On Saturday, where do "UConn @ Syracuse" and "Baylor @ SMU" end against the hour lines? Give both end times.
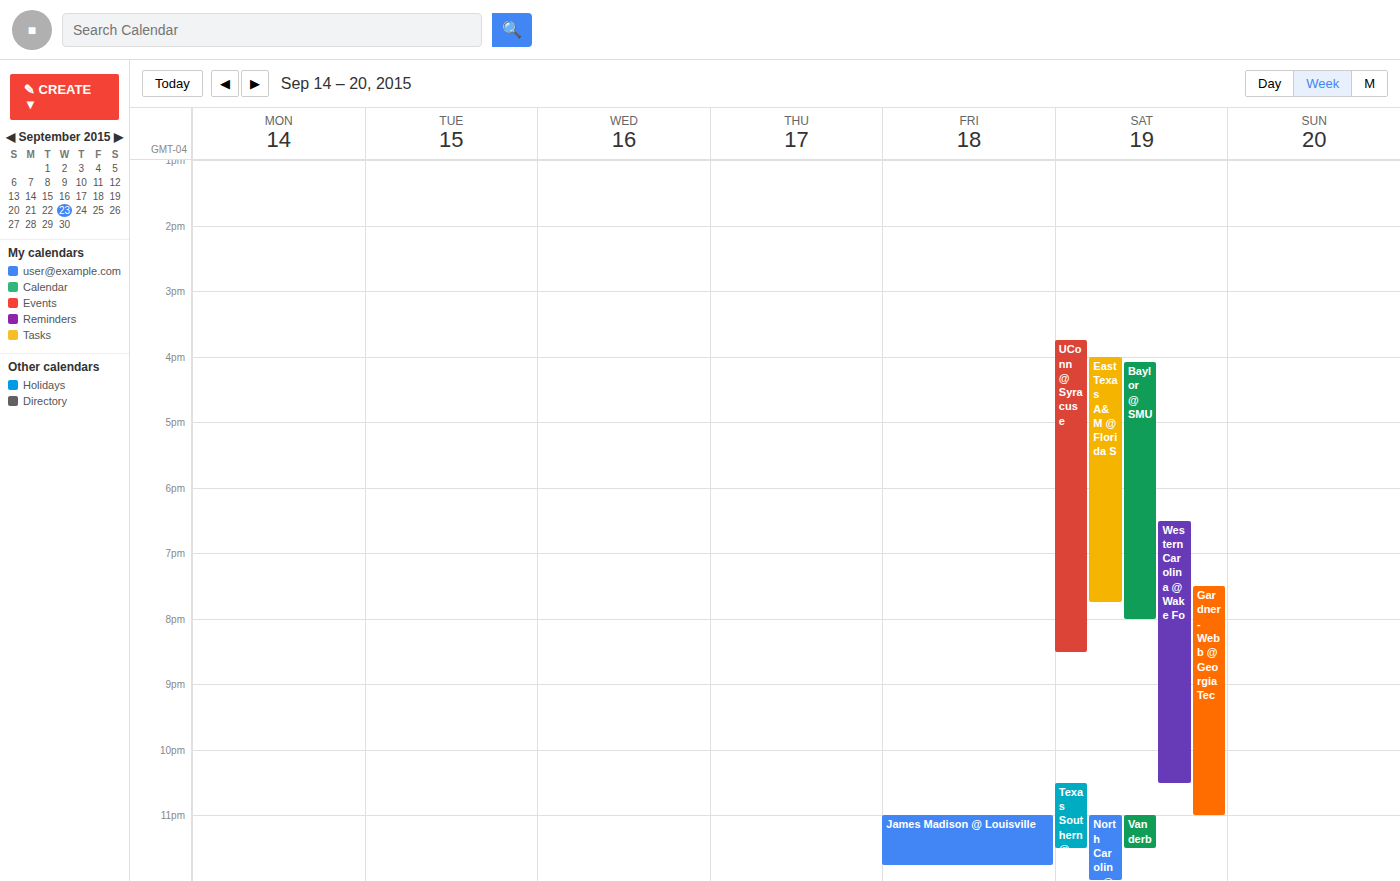
"UConn @ Syracuse": 8:30 PM, halfway between the 8 PM and 9 PM lines. "Baylor @ SMU": 8:00 PM, exactly on the 8 PM line.